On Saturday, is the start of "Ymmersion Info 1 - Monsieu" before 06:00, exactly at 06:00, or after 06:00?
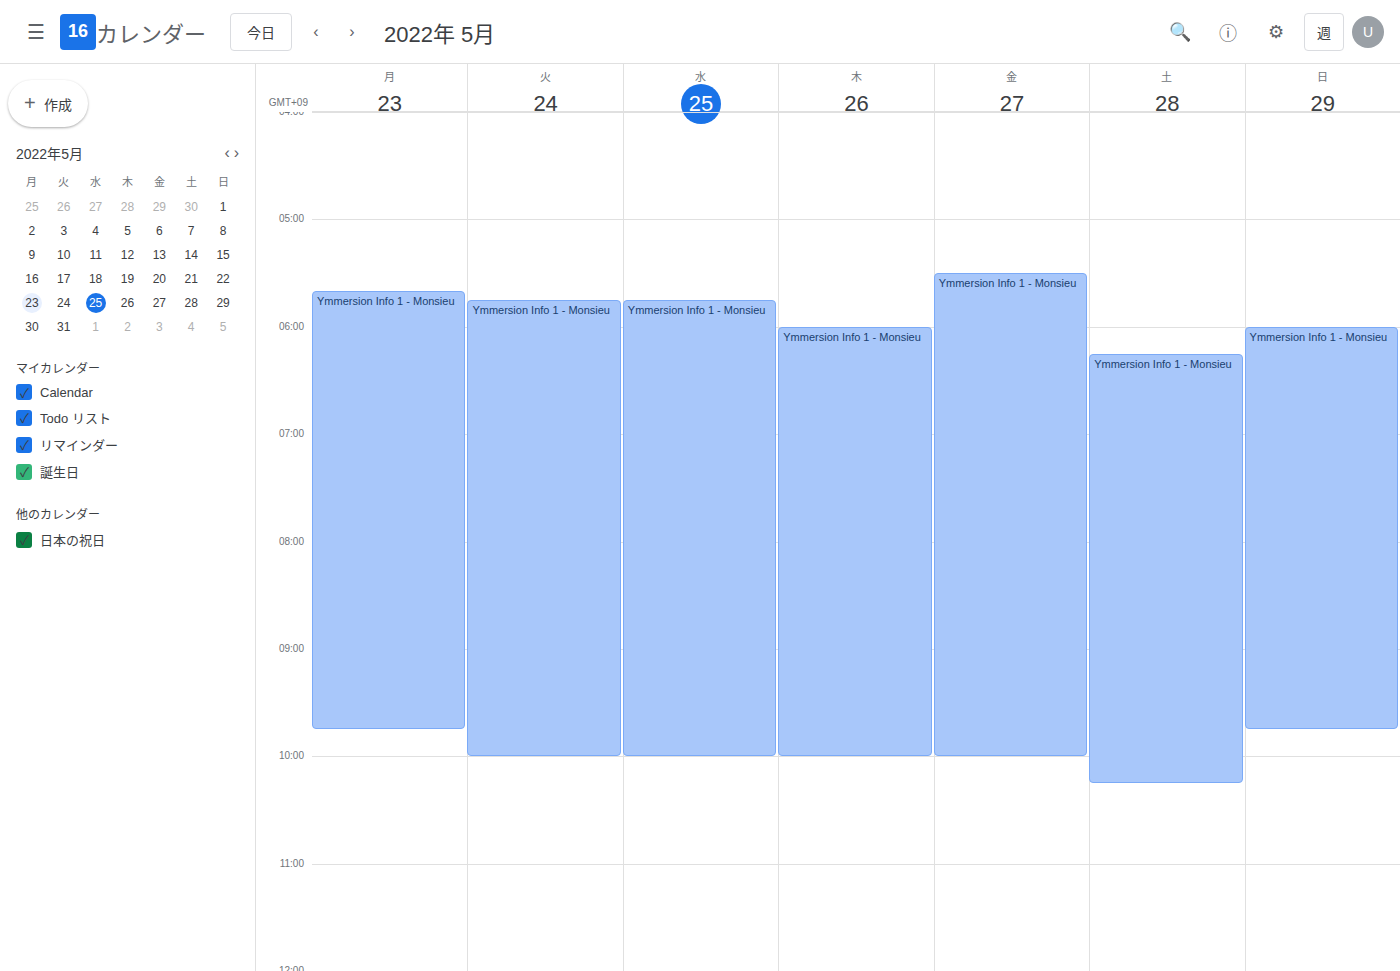
06:15 -- after 06:00, 15 minutes below the 06:00 line.